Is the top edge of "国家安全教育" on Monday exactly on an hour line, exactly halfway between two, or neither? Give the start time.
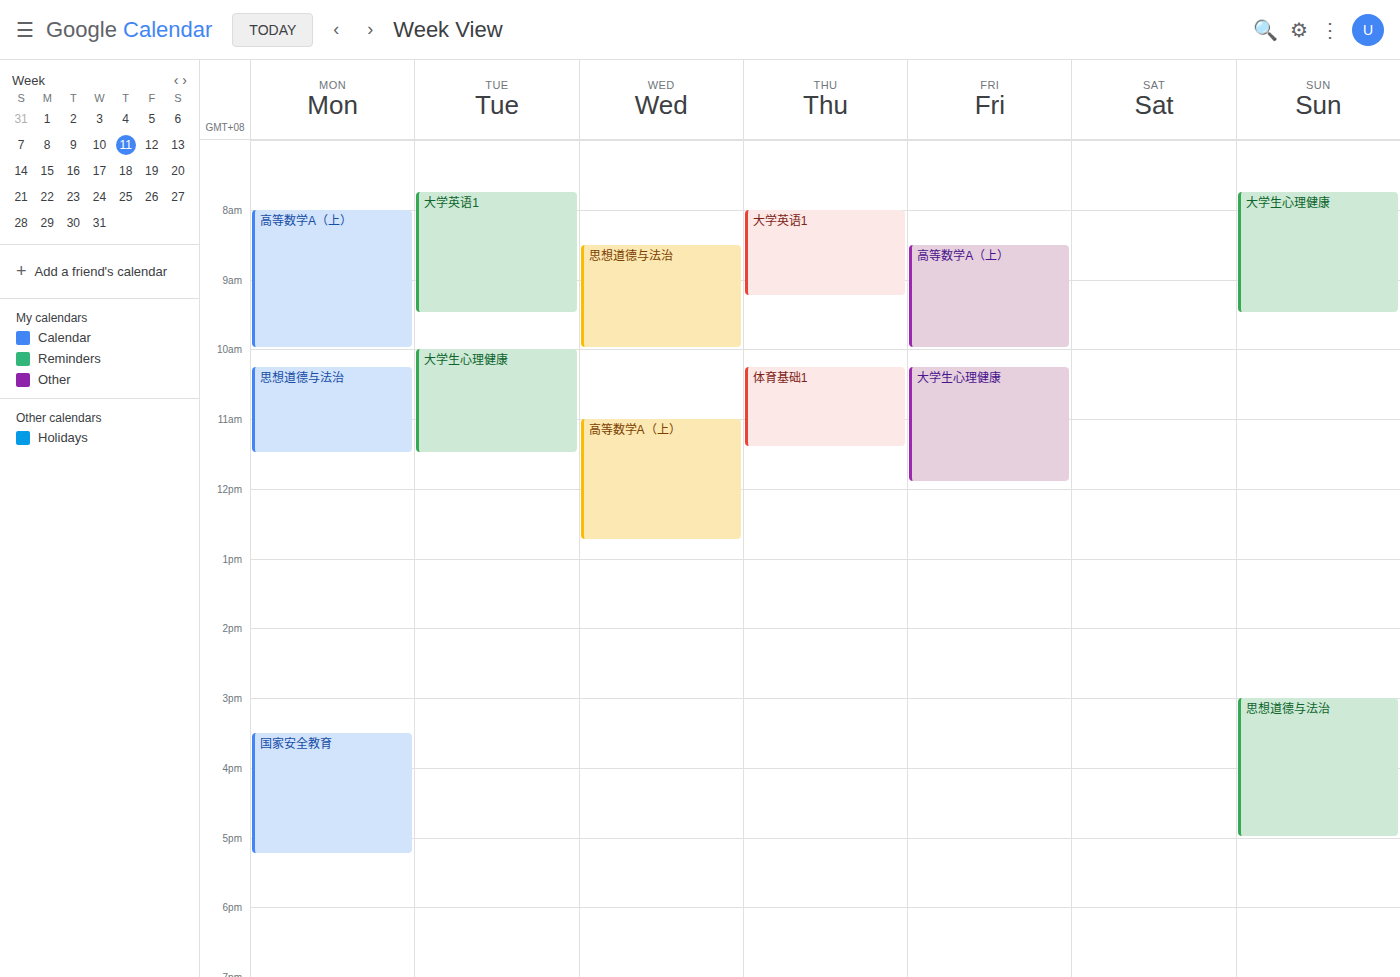
3:30 PM -- halfway between the 3 PM and 4 PM lines.